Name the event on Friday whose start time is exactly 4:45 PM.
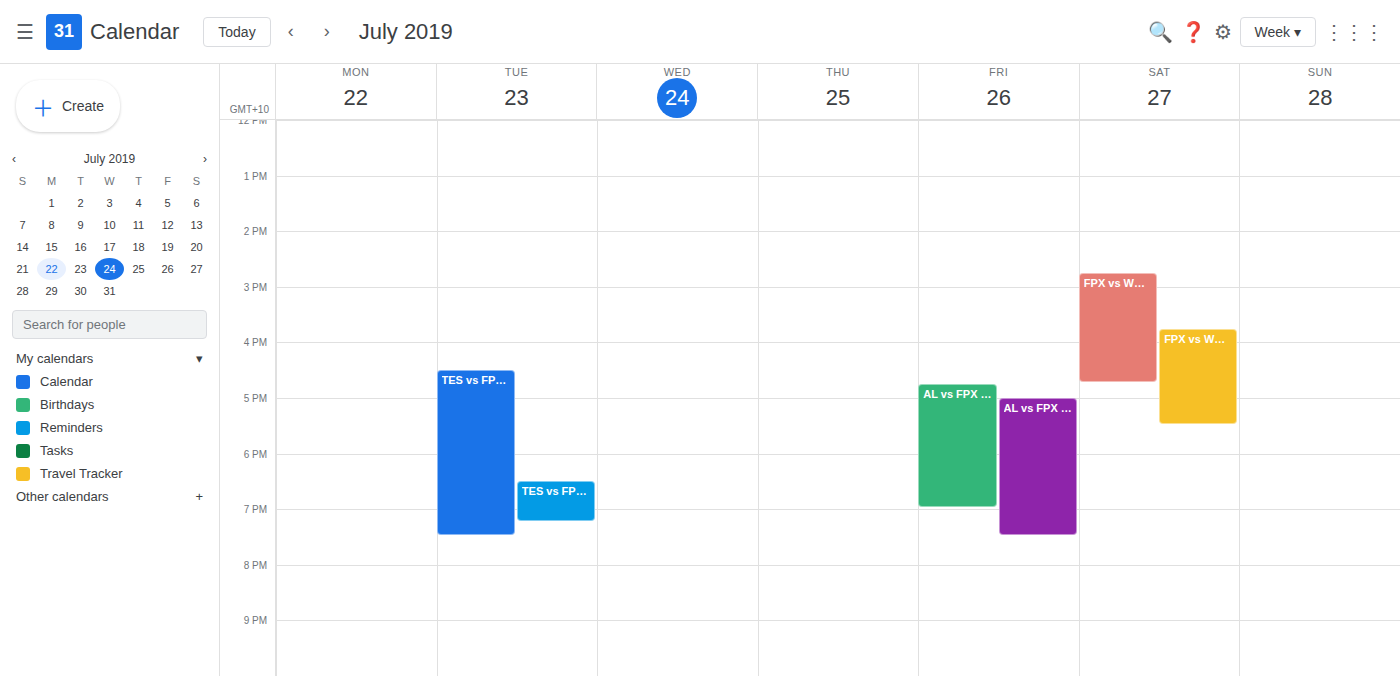
"AL vs FPX - 1 : 0"